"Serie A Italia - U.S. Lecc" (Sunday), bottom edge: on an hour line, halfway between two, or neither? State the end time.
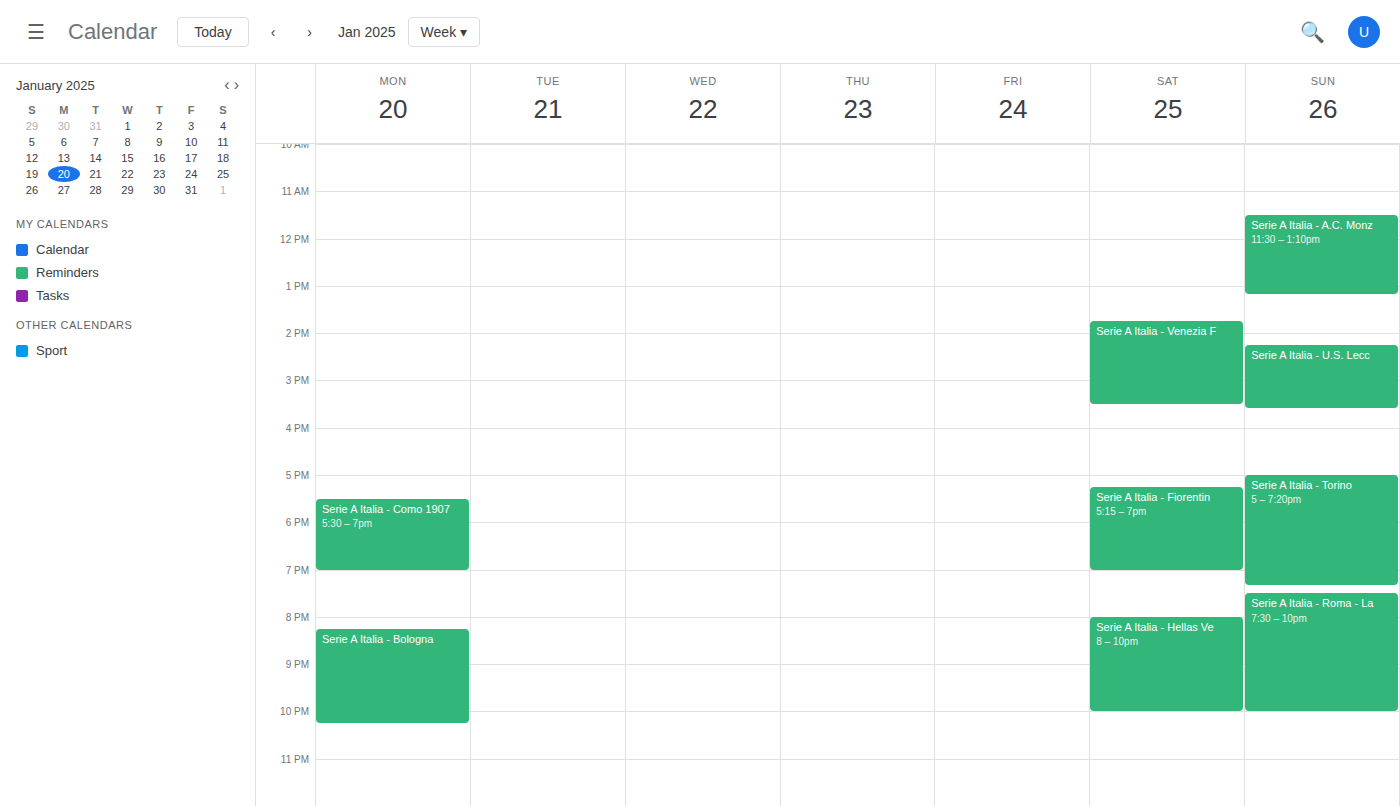
3:35 PM -- neither: 35 minutes below the 3 PM line and 25 minutes above the 4 PM line.